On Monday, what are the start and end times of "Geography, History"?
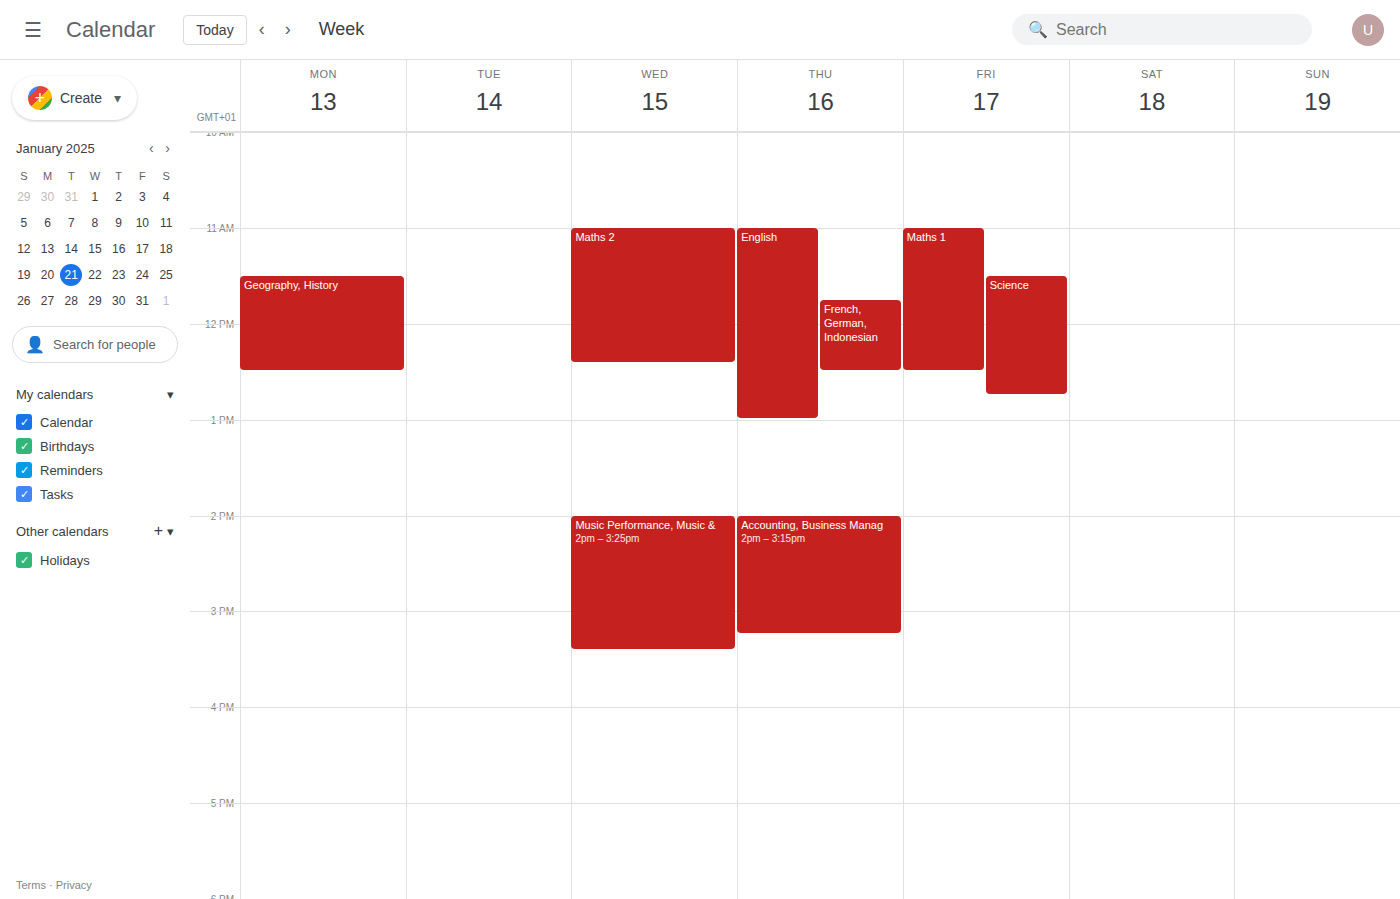
11:30 to 12:30